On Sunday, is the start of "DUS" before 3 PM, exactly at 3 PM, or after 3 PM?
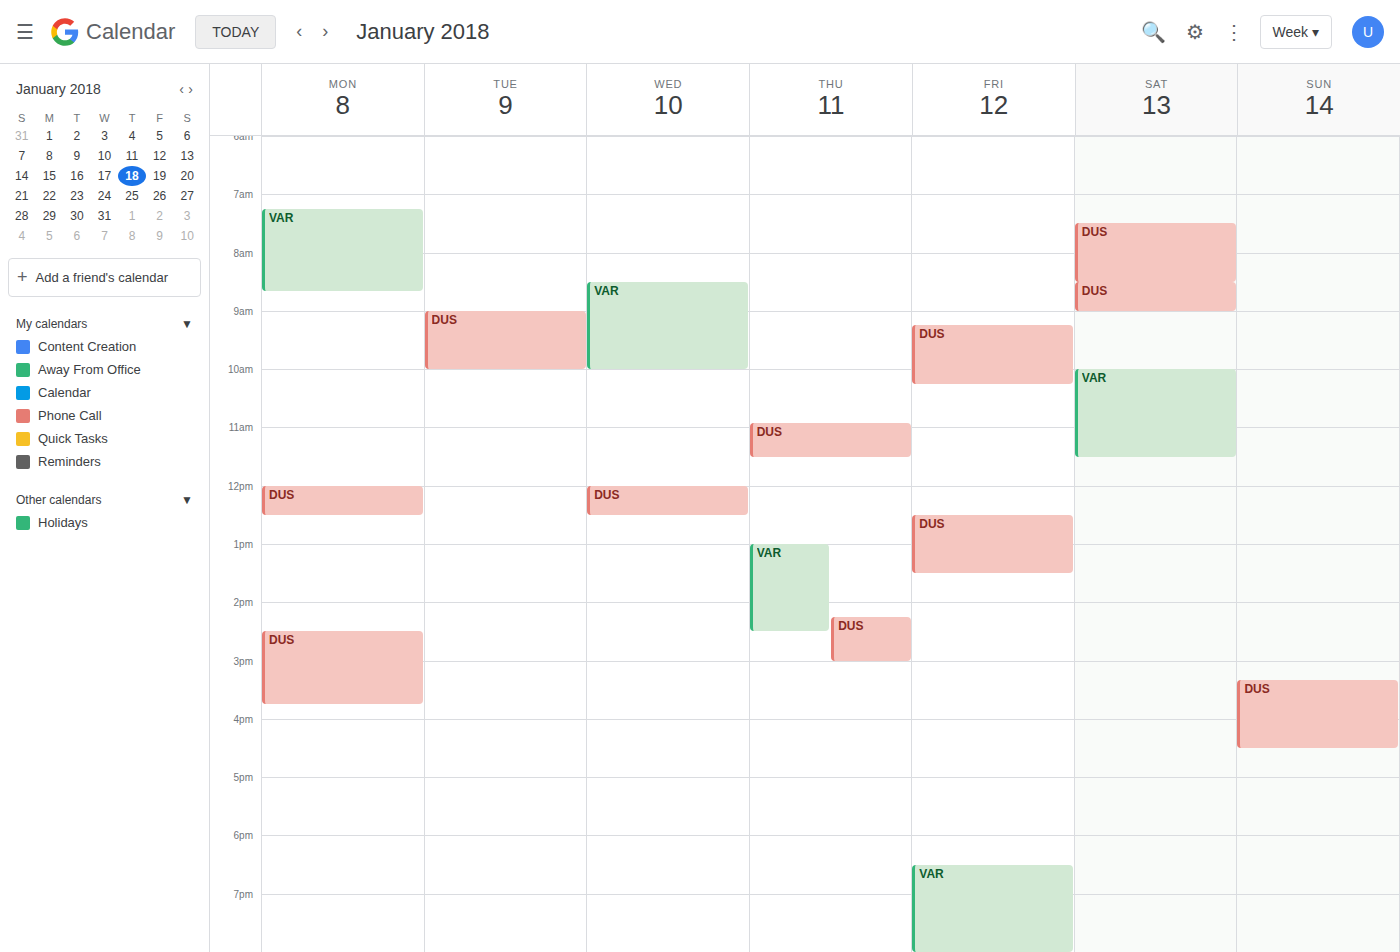
3:20 PM -- after 3 PM, 20 minutes below the 3 PM line.